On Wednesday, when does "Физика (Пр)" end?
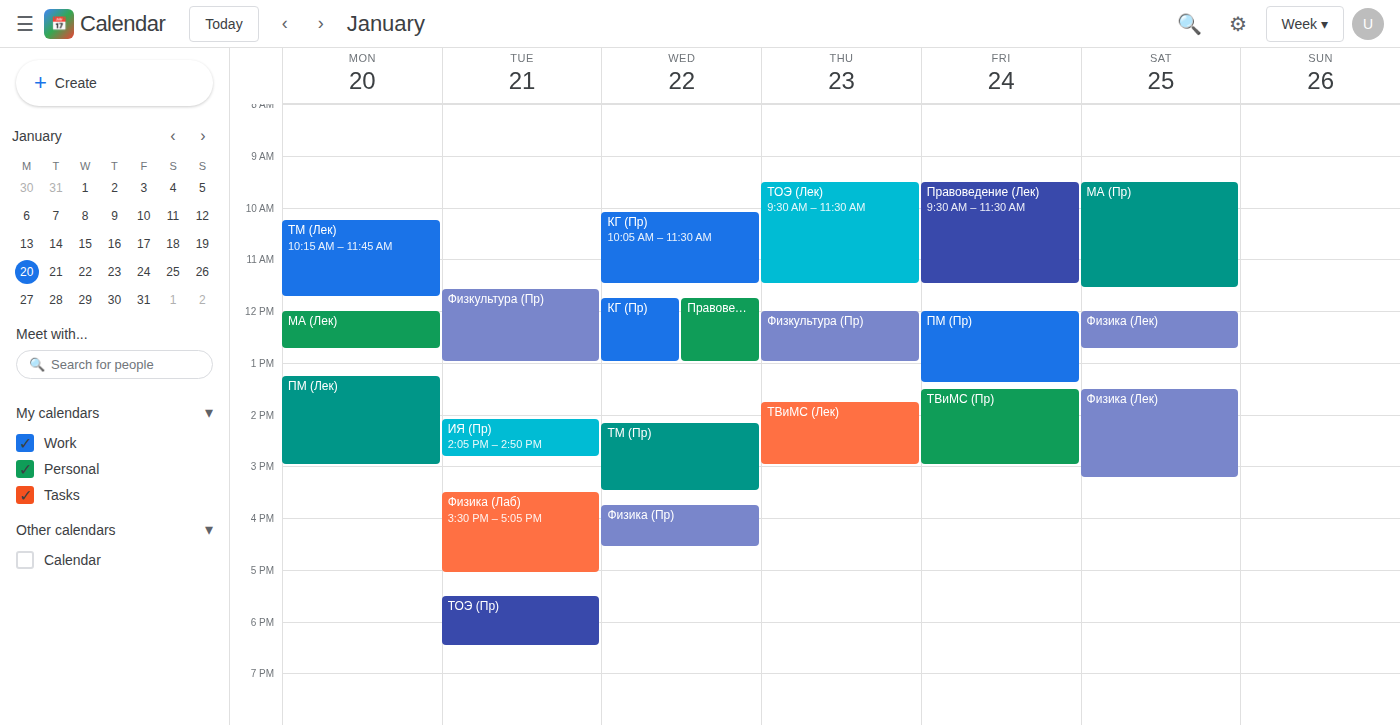
4:35 PM